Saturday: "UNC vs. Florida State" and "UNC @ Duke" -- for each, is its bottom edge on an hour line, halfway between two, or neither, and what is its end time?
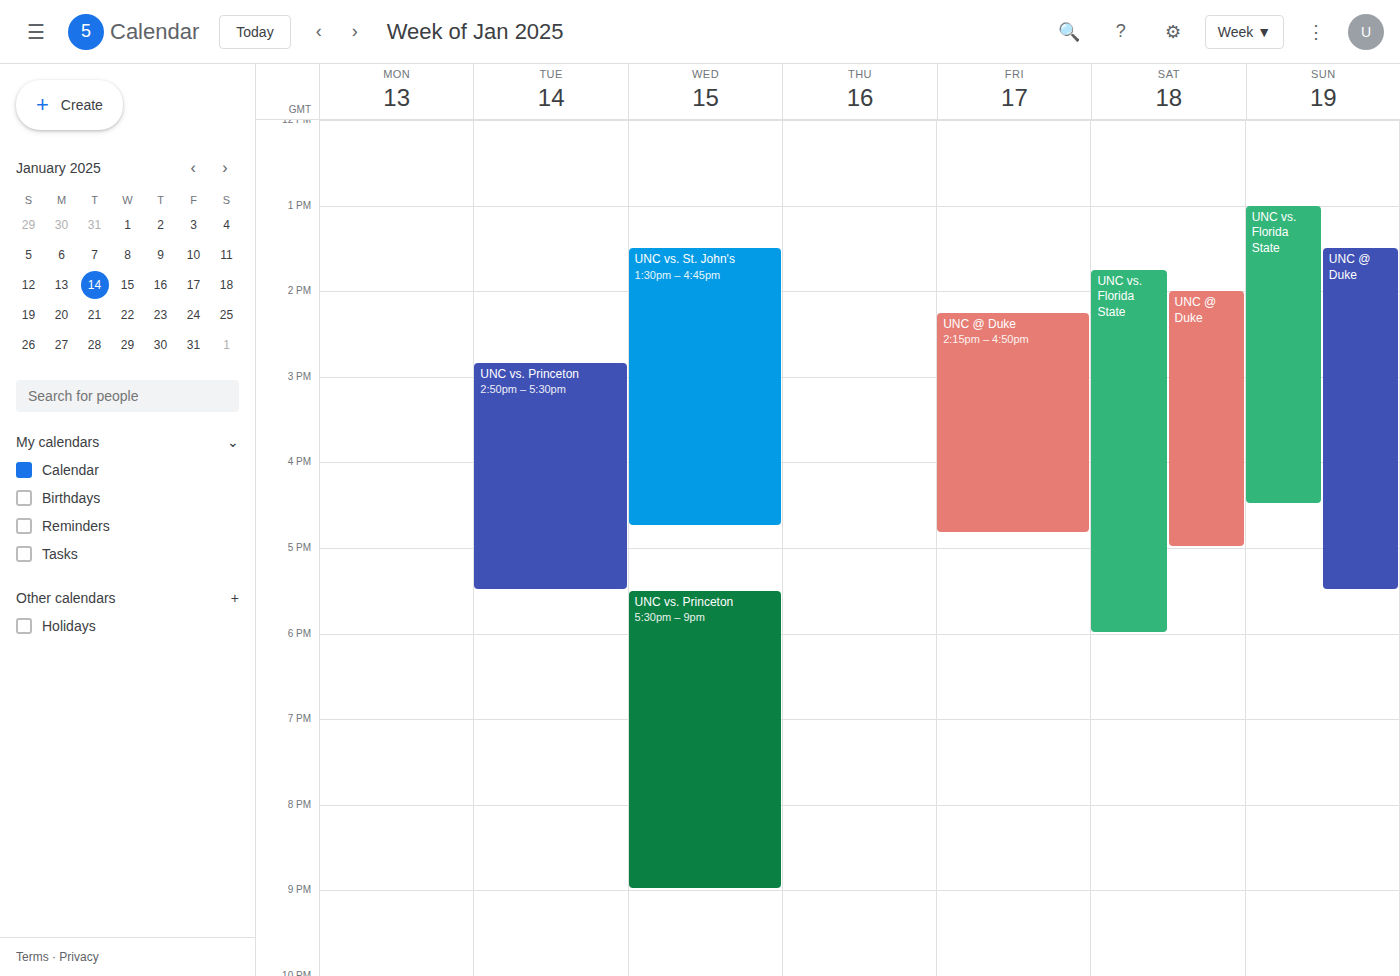
"UNC vs. Florida State": 6:00 PM, exactly on the 6 PM line. "UNC @ Duke": 5:00 PM, exactly on the 5 PM line.